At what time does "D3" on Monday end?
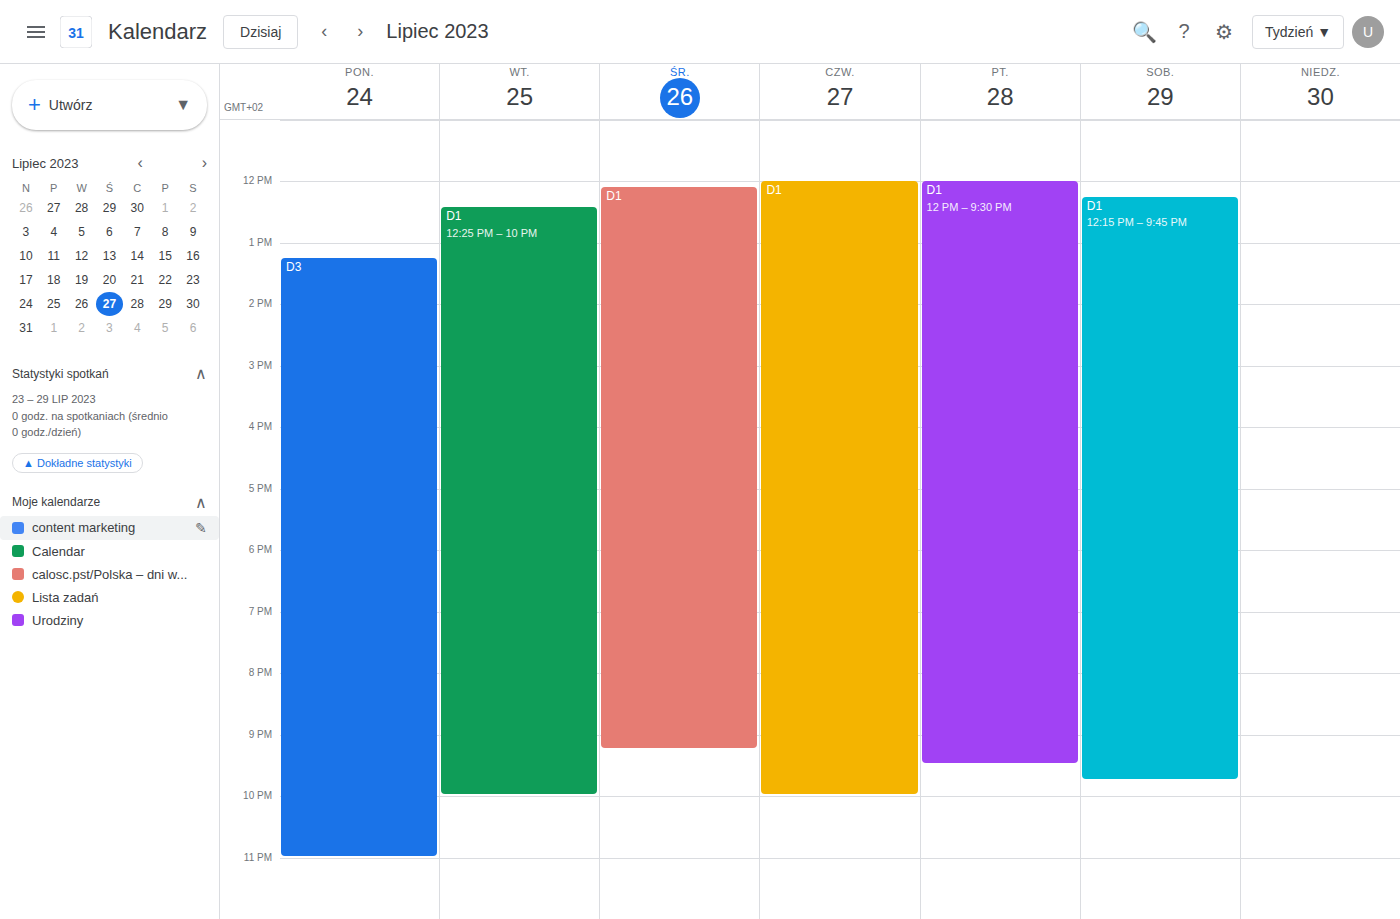
11:00 PM